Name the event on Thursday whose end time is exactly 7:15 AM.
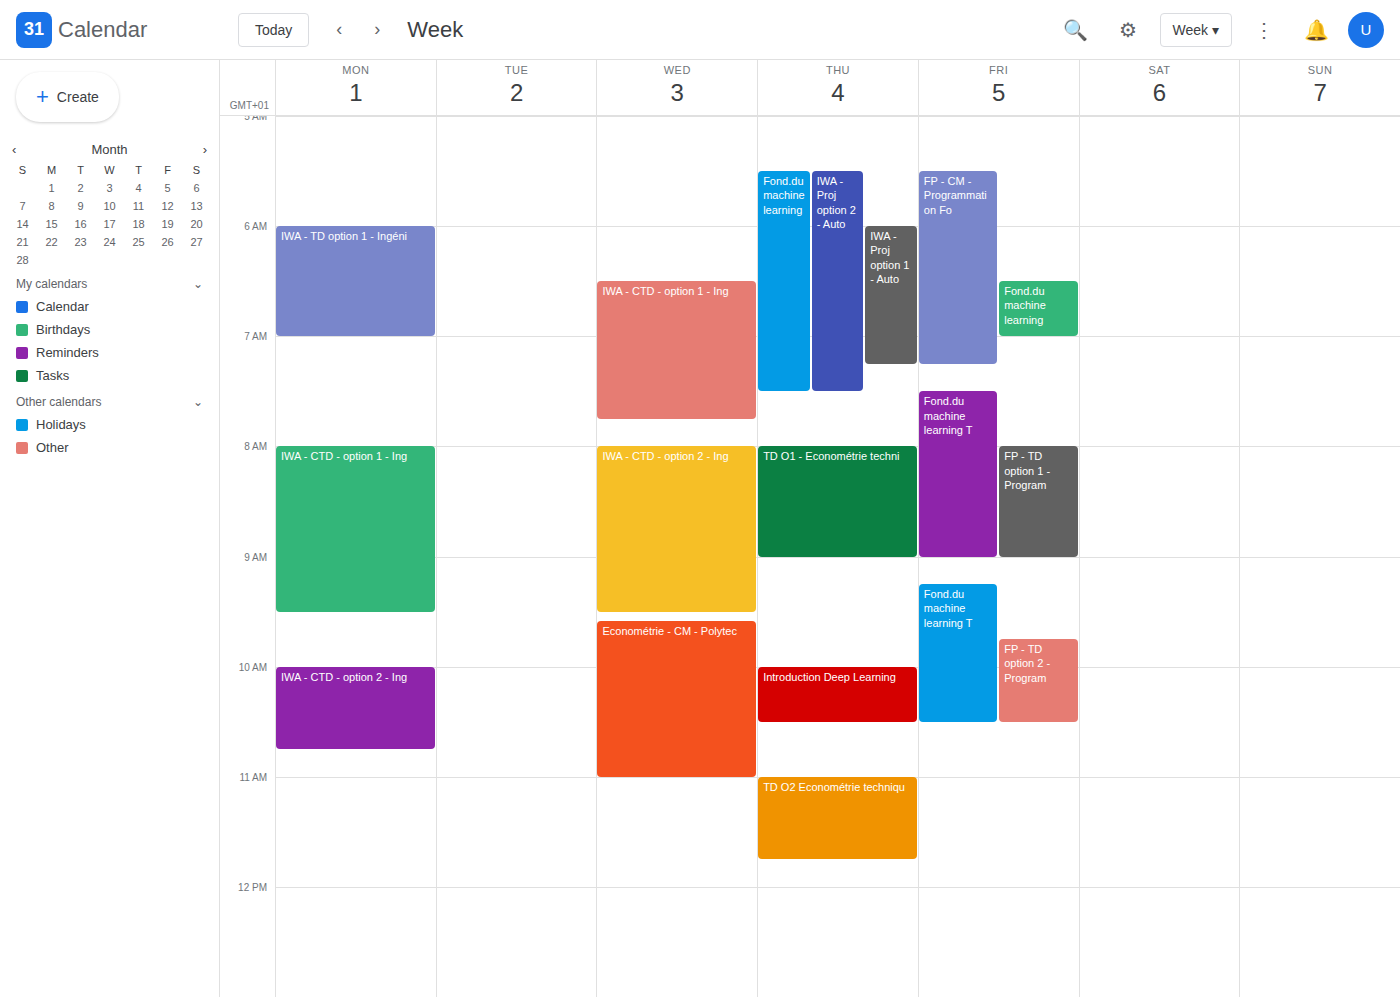
"IWA - Proj option 1 - Auto"